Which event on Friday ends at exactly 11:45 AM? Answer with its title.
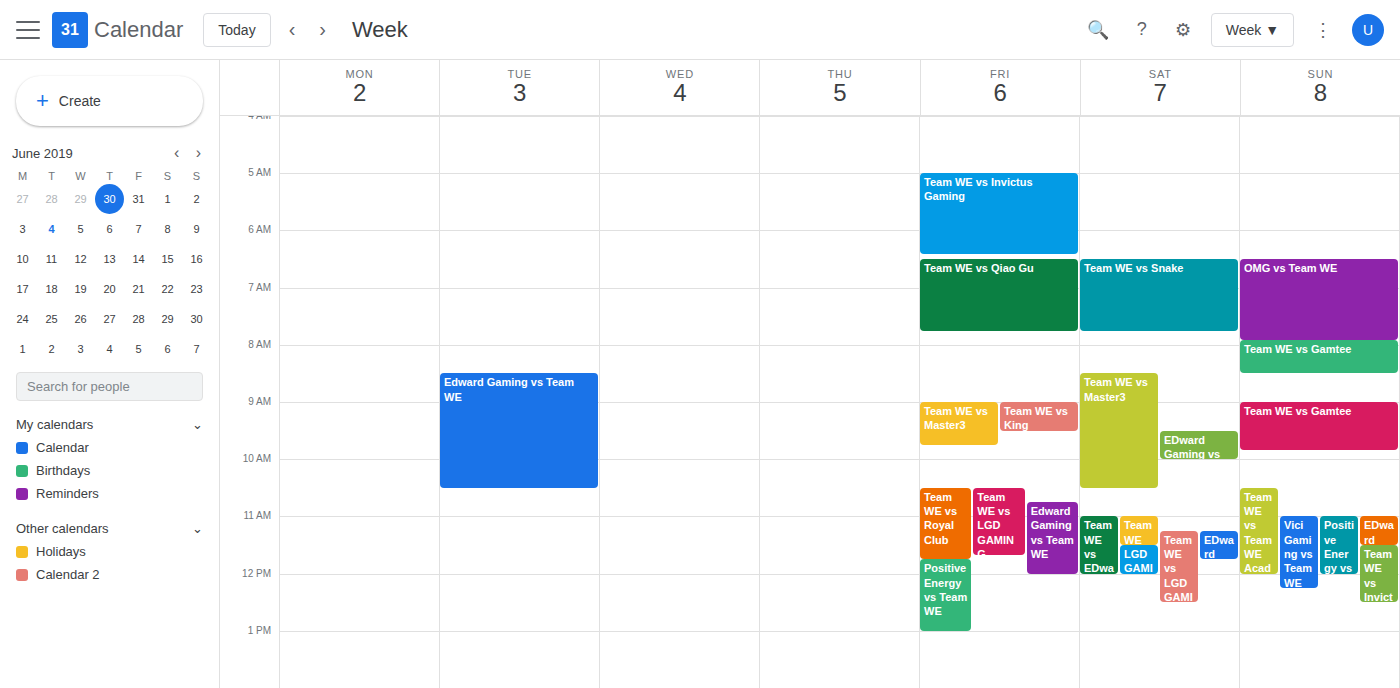
"Team WE vs Royal Club"